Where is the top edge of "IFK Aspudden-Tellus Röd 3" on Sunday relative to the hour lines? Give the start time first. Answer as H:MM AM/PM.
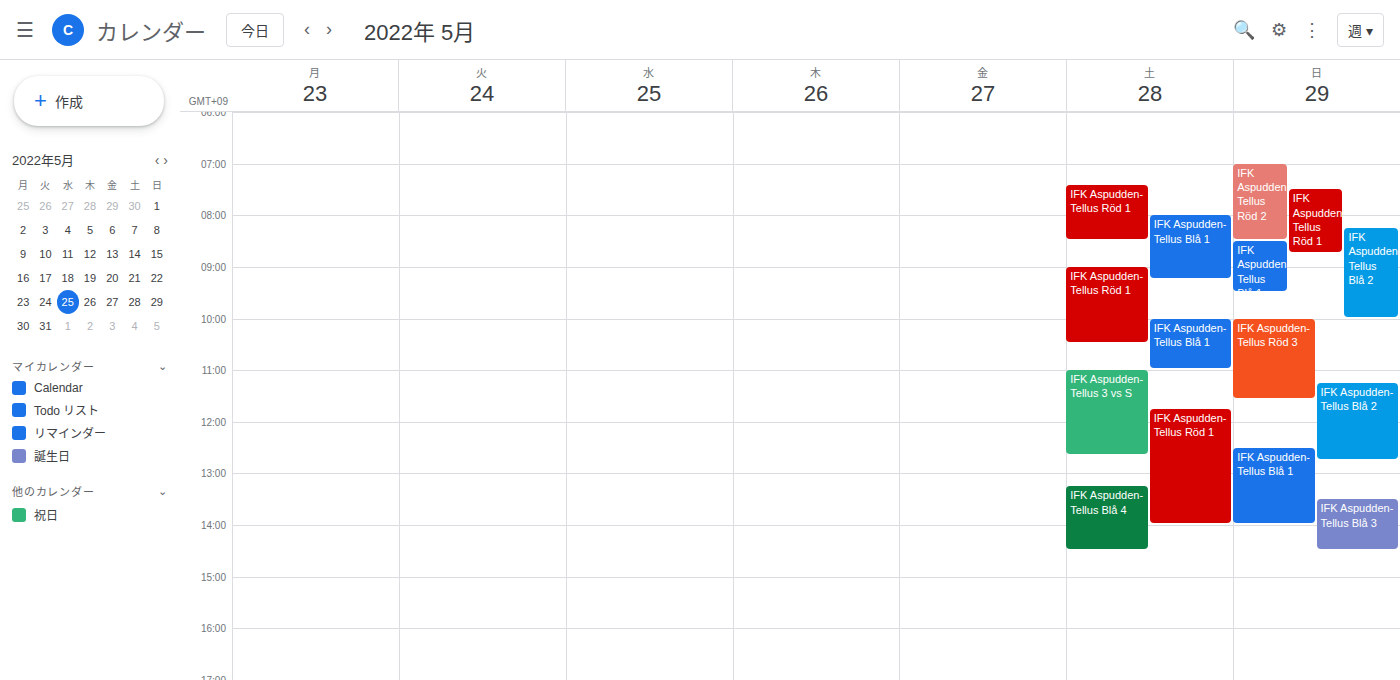
10:00 AM -- exactly on the 10 AM line.